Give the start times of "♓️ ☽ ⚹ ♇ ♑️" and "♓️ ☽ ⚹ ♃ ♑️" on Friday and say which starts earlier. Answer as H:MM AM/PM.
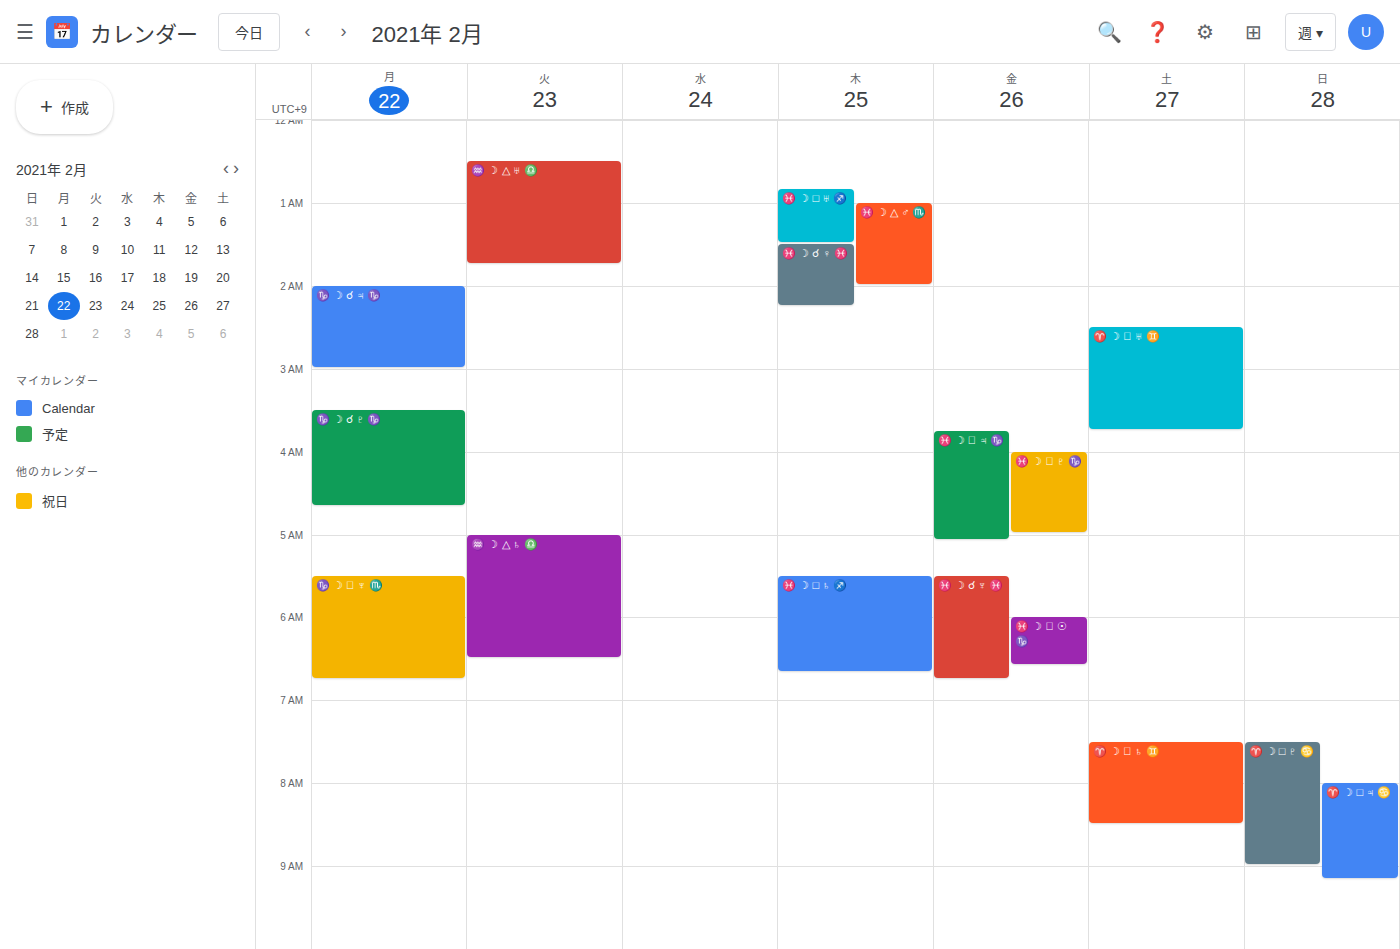
"♓️ ☽ ⚹ ♃ ♑️" 3:45 AM; "♓️ ☽ ⚹ ♇ ♑️" 4:00 AM.